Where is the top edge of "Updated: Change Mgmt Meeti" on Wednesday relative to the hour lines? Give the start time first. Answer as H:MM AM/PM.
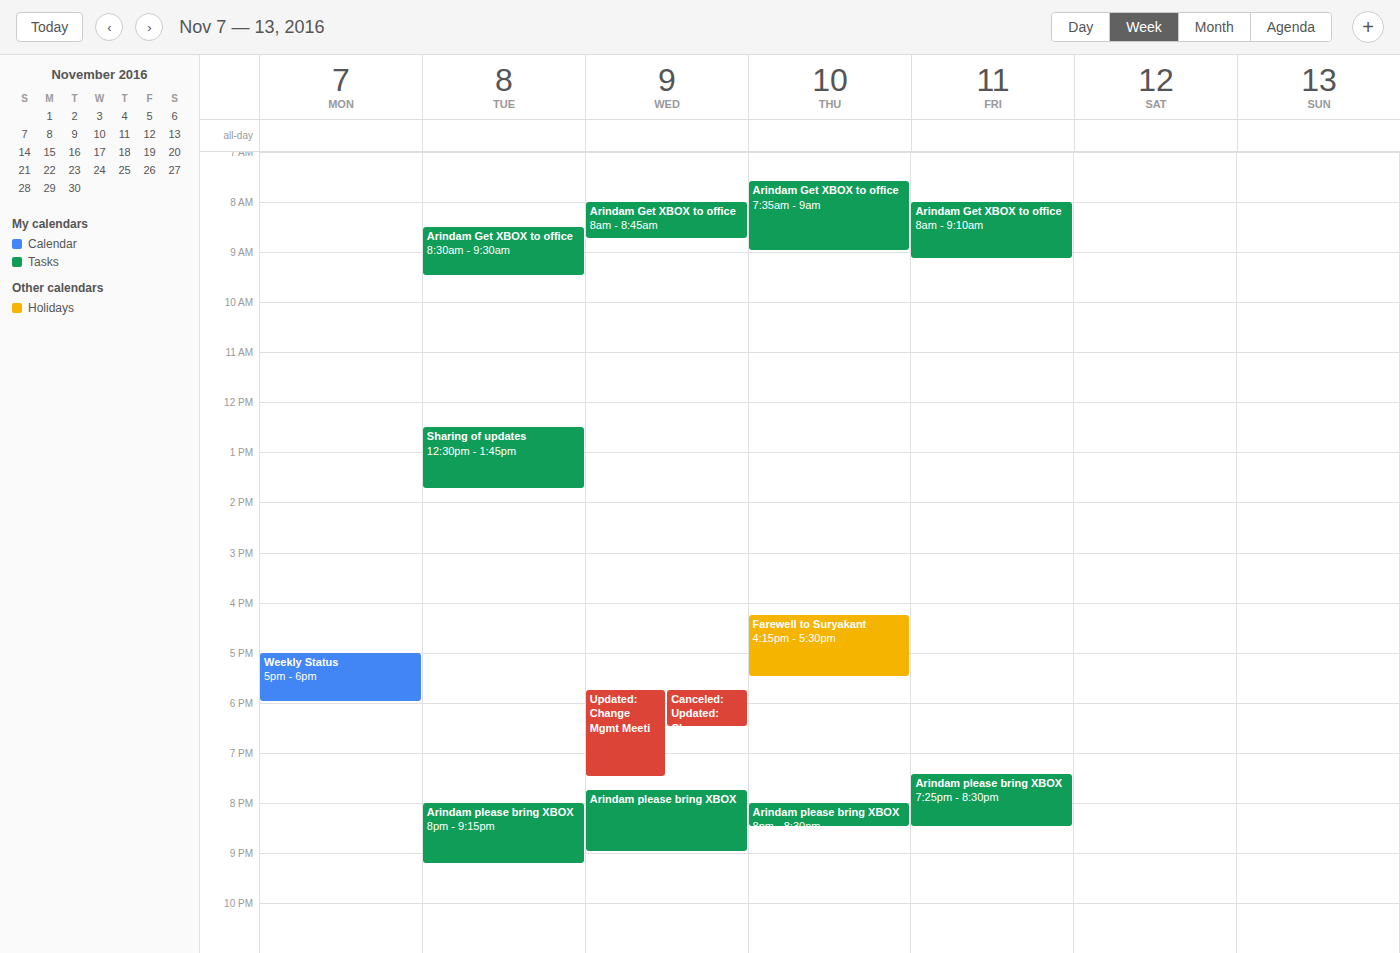
5:45 PM -- neither: three quarters of the way from the 5 PM line to the 6 PM line.